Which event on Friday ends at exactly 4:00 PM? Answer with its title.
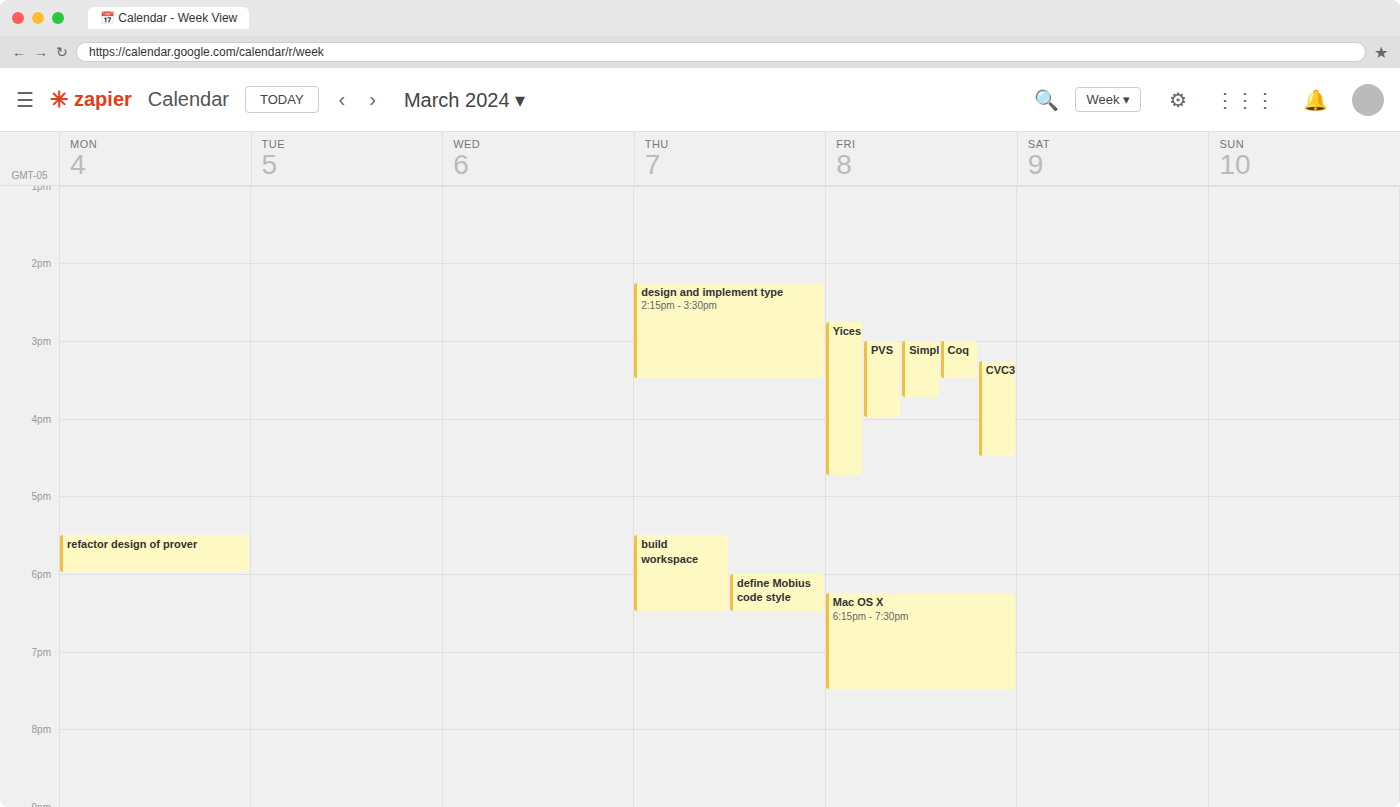
"PVS"